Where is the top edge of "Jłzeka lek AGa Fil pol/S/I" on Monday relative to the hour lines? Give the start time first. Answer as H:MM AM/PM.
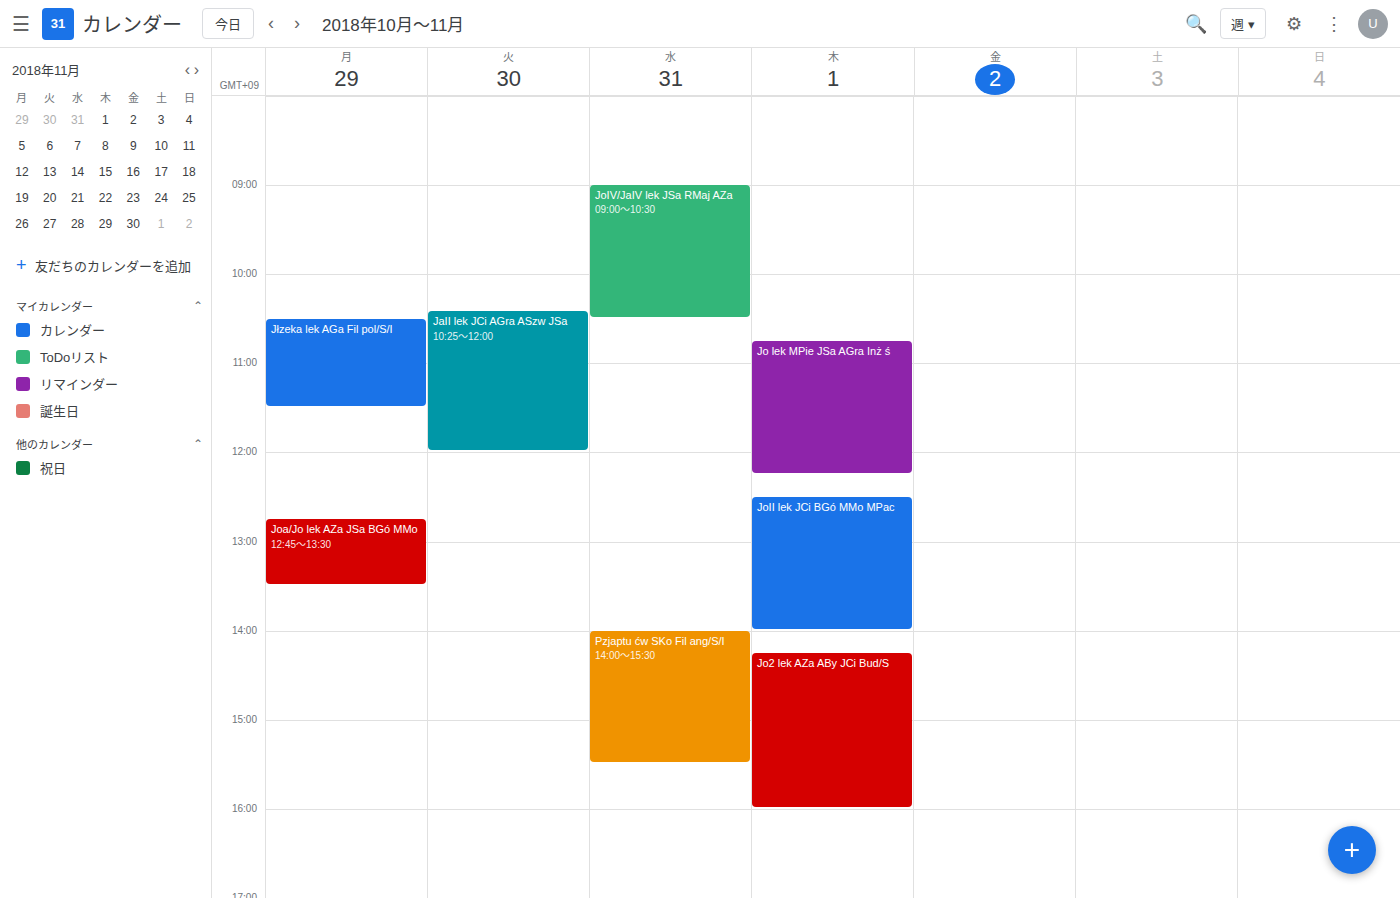
10:30 AM -- halfway between the 10 AM and 11 AM lines.